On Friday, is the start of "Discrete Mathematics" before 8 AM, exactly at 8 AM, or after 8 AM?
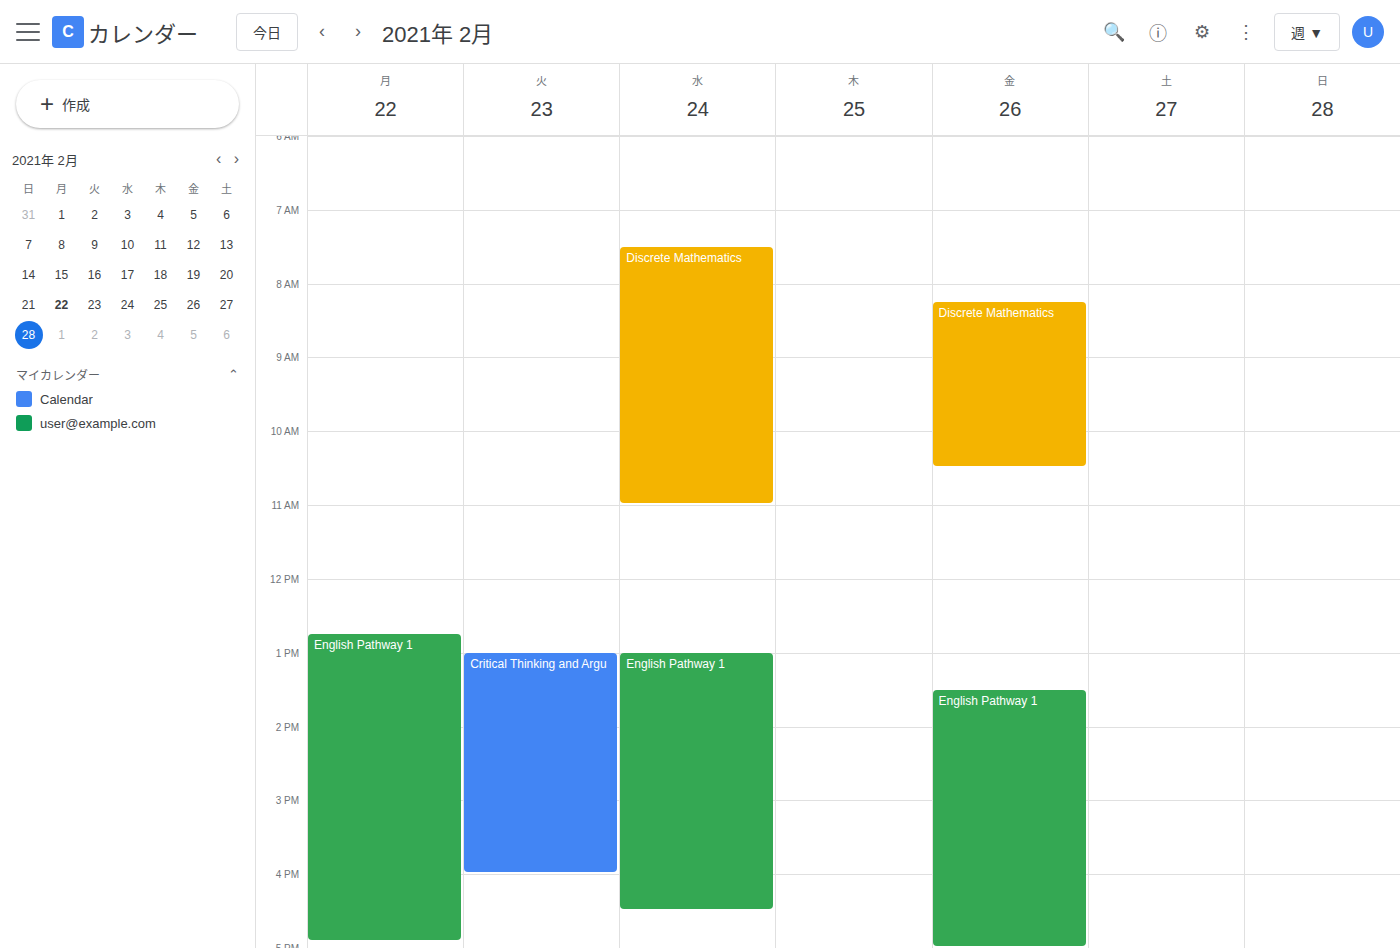
8:15 AM -- after 8 AM, 15 minutes below the 8 AM line.